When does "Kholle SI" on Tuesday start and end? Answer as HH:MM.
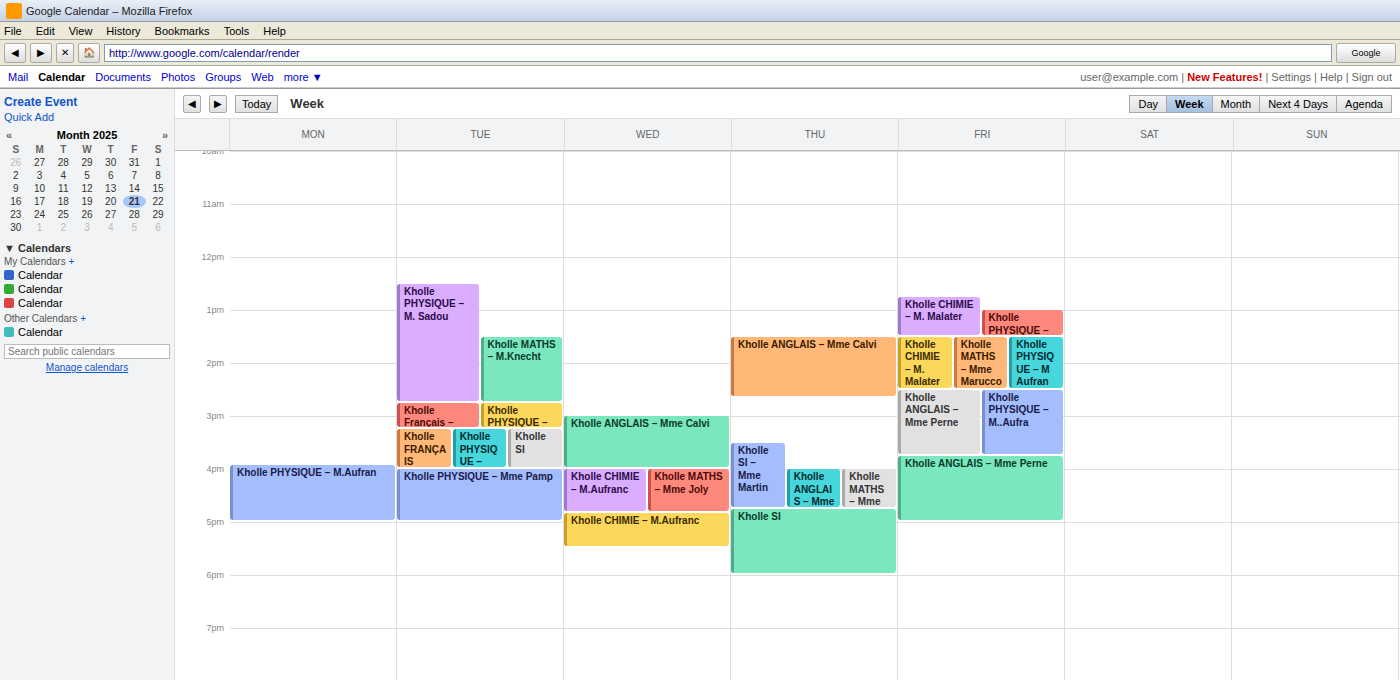
15:15 to 16:00